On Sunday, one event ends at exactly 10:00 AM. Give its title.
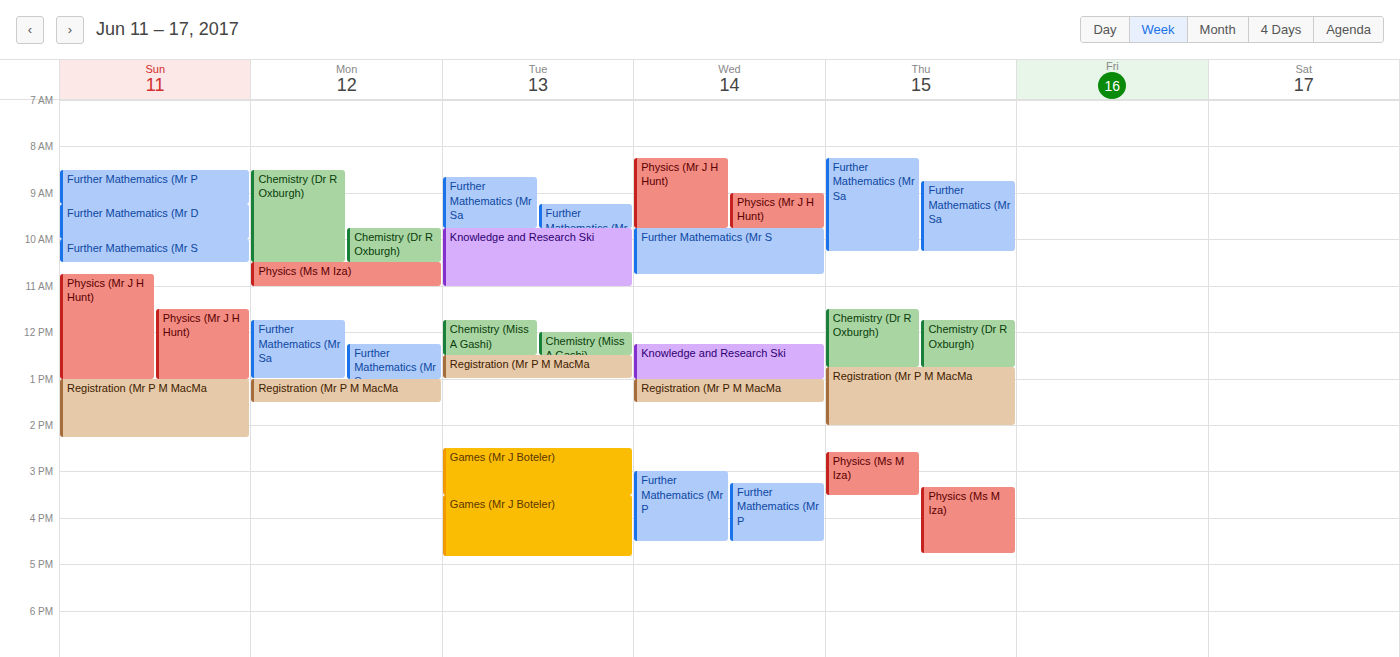
"Further Mathematics (Mr D"